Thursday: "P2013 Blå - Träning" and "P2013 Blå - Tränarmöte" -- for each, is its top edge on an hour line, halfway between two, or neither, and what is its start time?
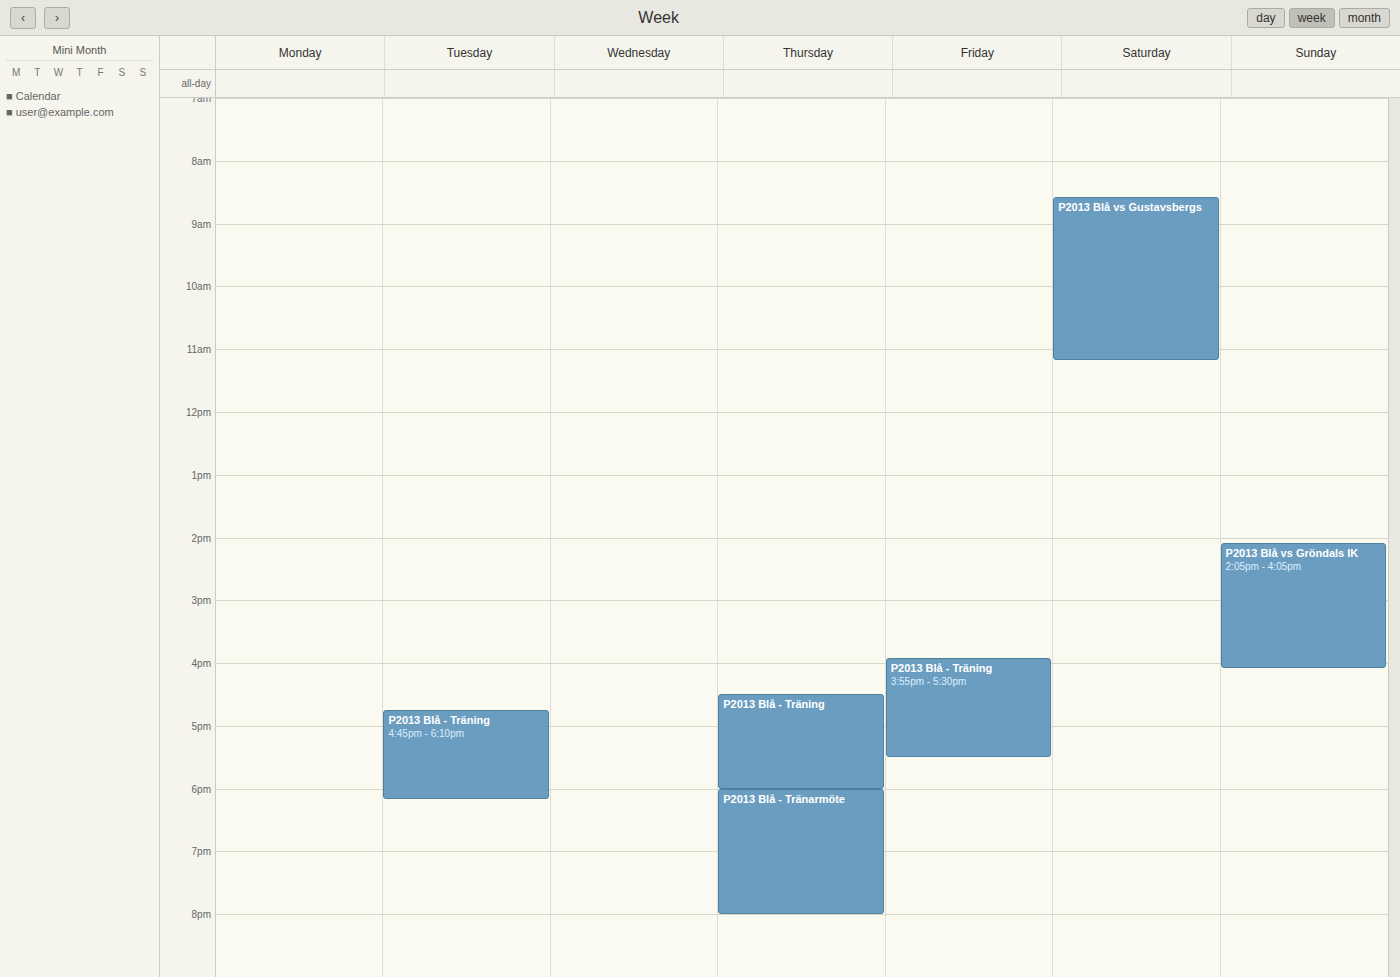
"P2013 Blå - Träning": 4:30 PM, halfway between the 4 PM and 5 PM lines. "P2013 Blå - Tränarmöte": 6:00 PM, exactly on the 6 PM line.